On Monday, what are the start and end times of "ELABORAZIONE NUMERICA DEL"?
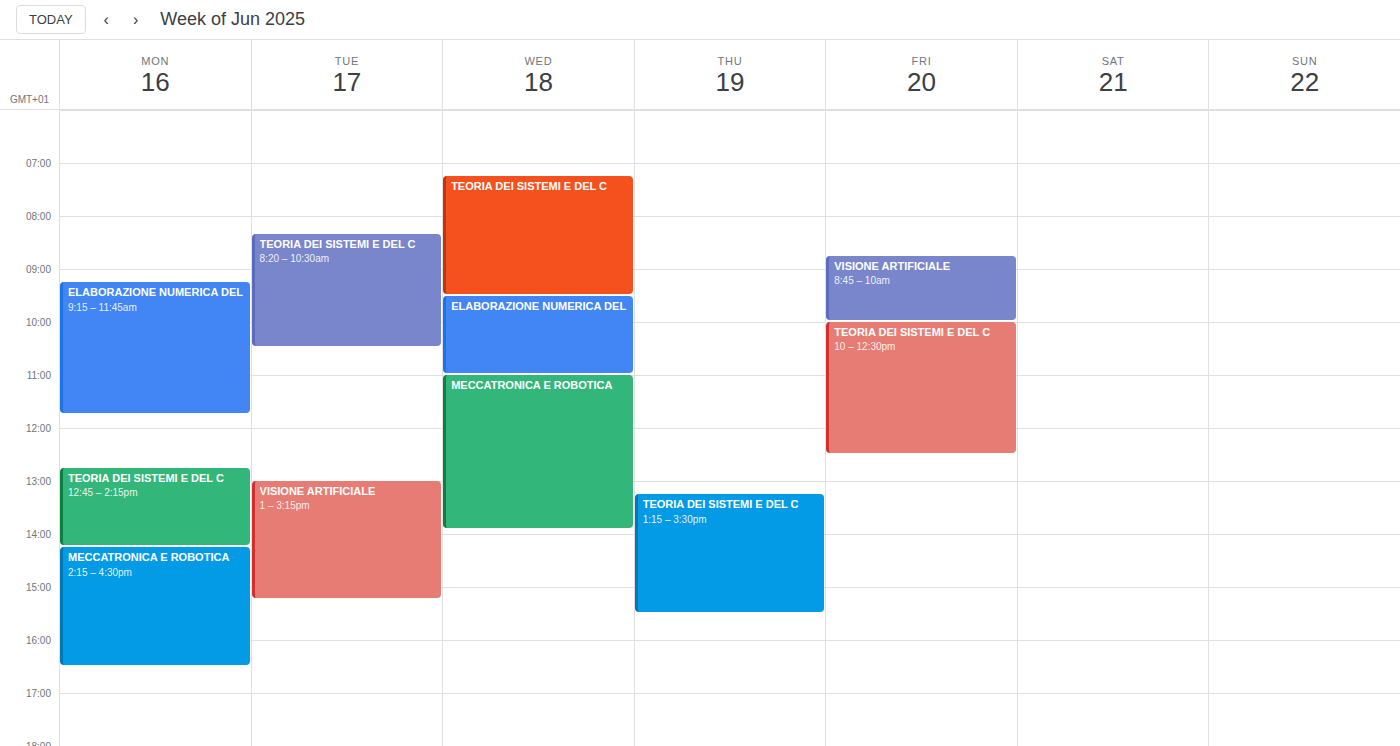
9:15 AM to 11:45 AM